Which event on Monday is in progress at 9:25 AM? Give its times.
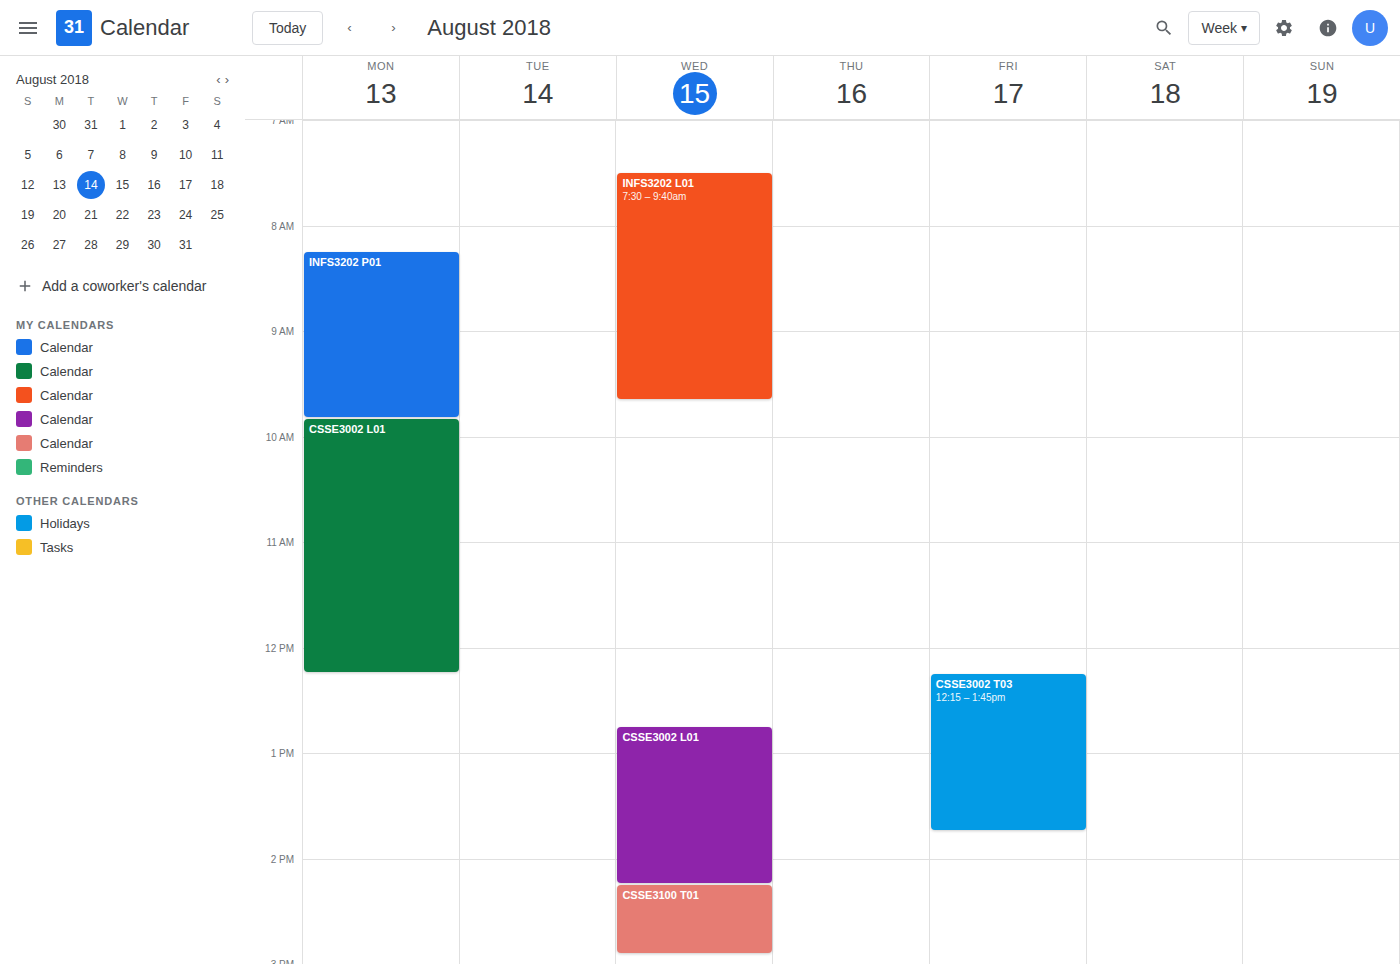
"INFS3202 P01", 8:15 AM to 9:50 AM